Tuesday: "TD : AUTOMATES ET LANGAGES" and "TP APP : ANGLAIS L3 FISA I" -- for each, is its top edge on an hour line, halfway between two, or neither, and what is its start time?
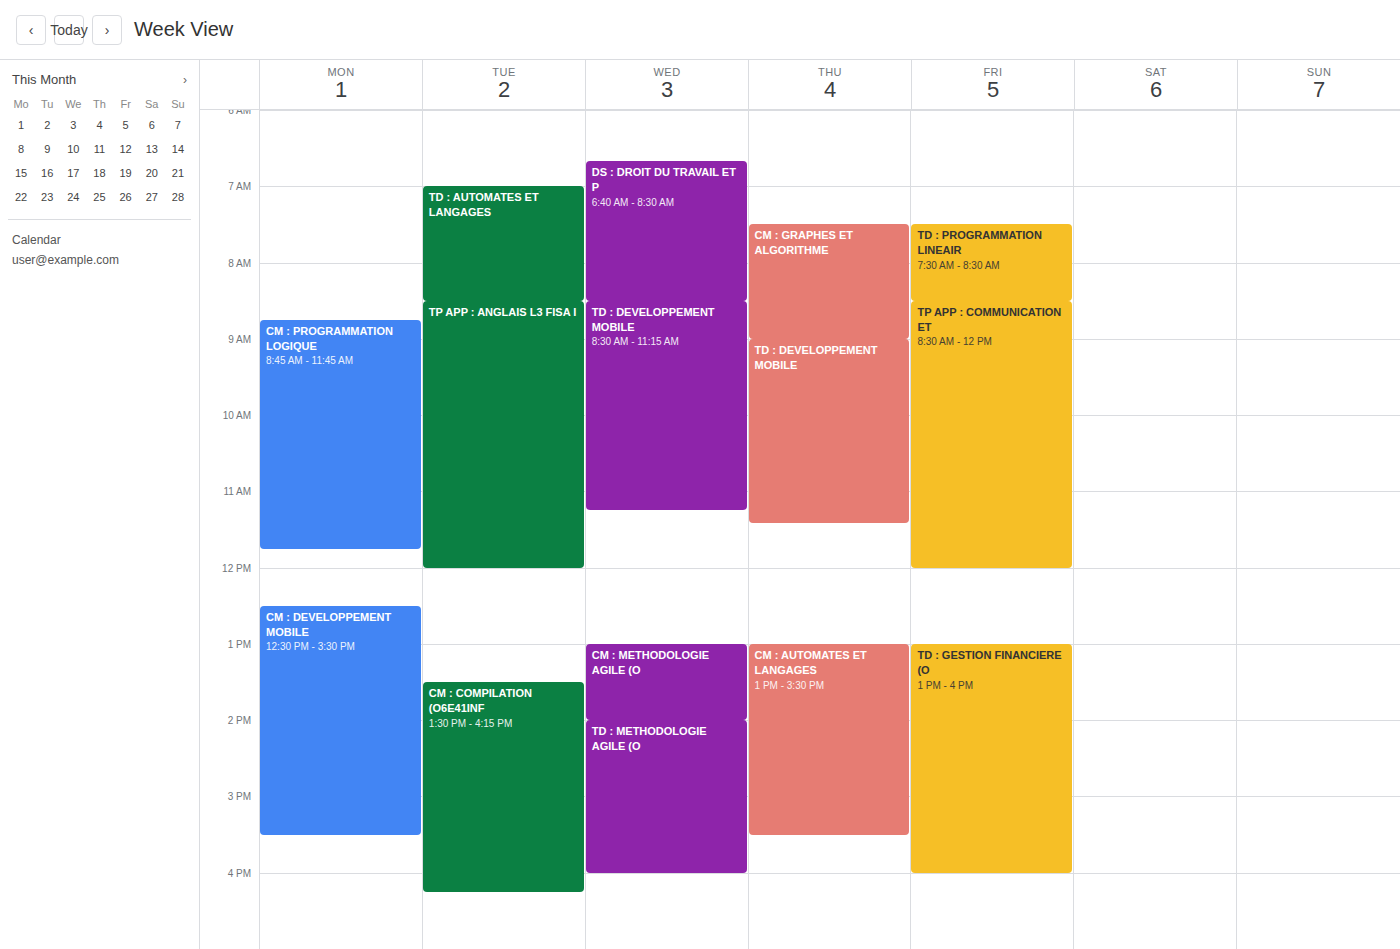
"TD : AUTOMATES ET LANGAGES": 7:00 AM, exactly on the 7 AM line. "TP APP : ANGLAIS L3 FISA I": 8:30 AM, halfway between the 8 AM and 9 AM lines.